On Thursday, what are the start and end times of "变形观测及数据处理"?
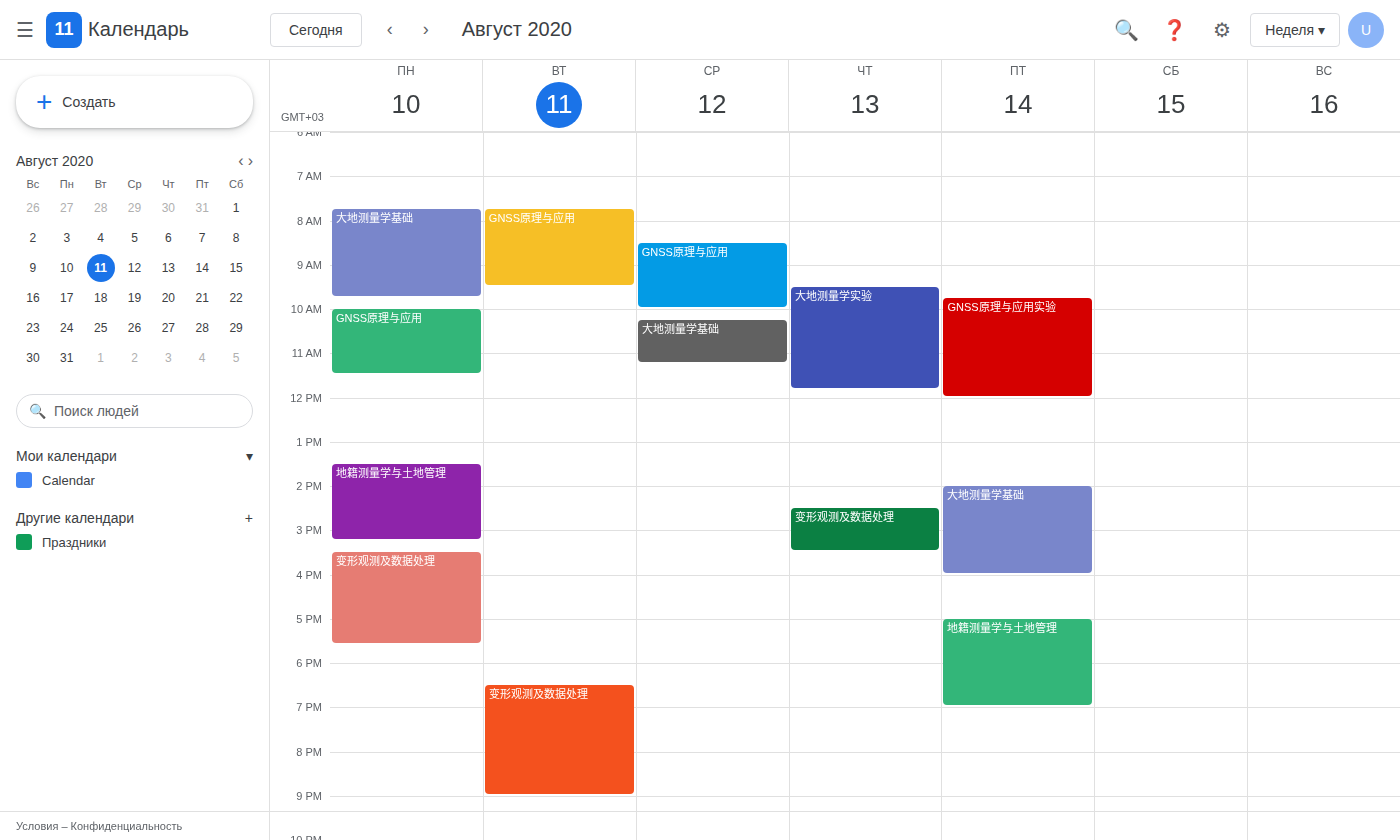
2:30 PM to 3:30 PM